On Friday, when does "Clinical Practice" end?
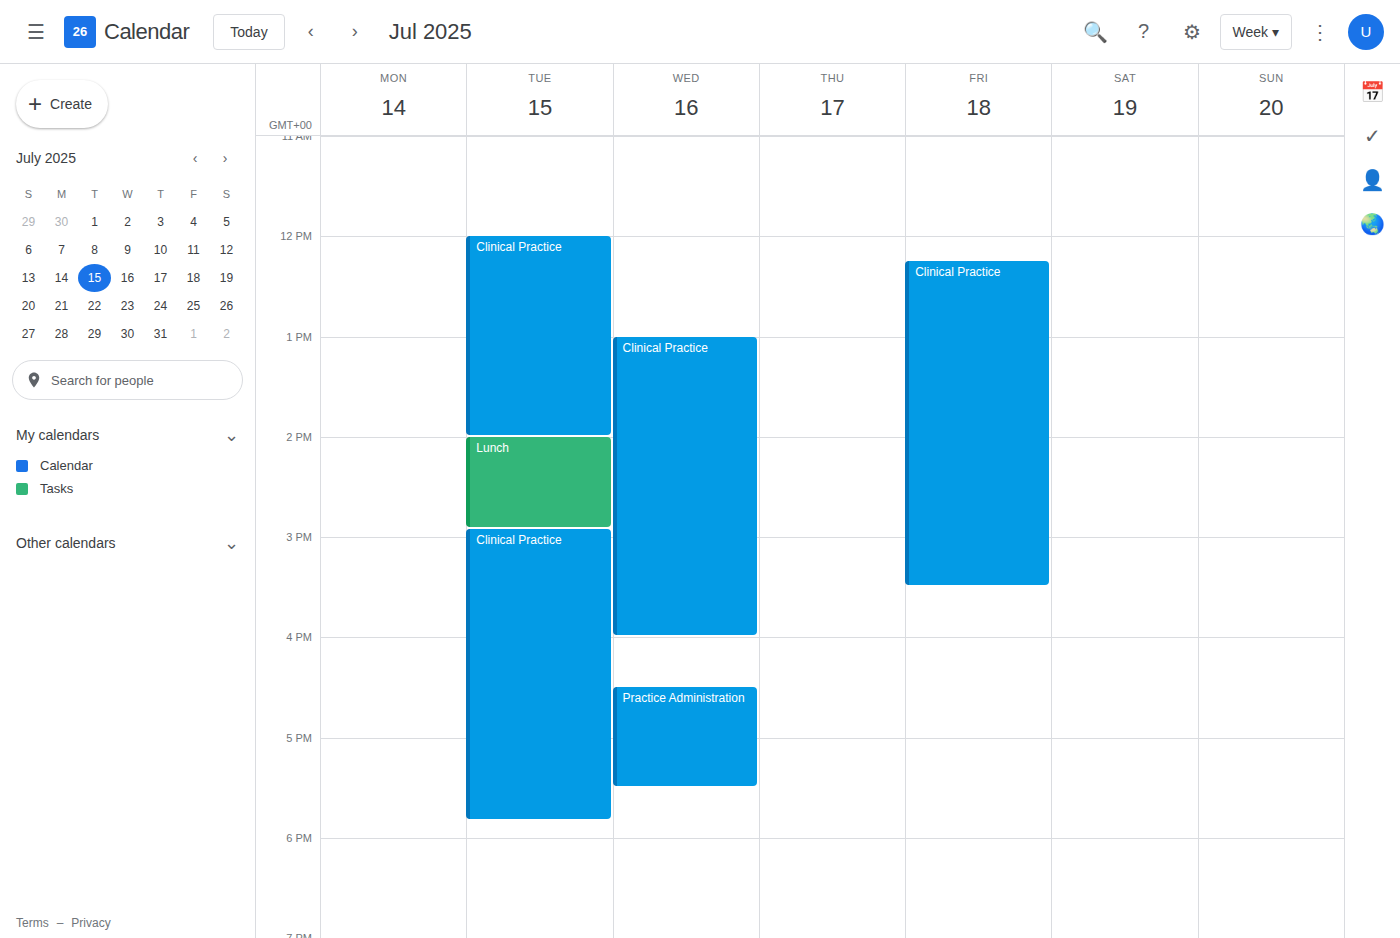
15:30